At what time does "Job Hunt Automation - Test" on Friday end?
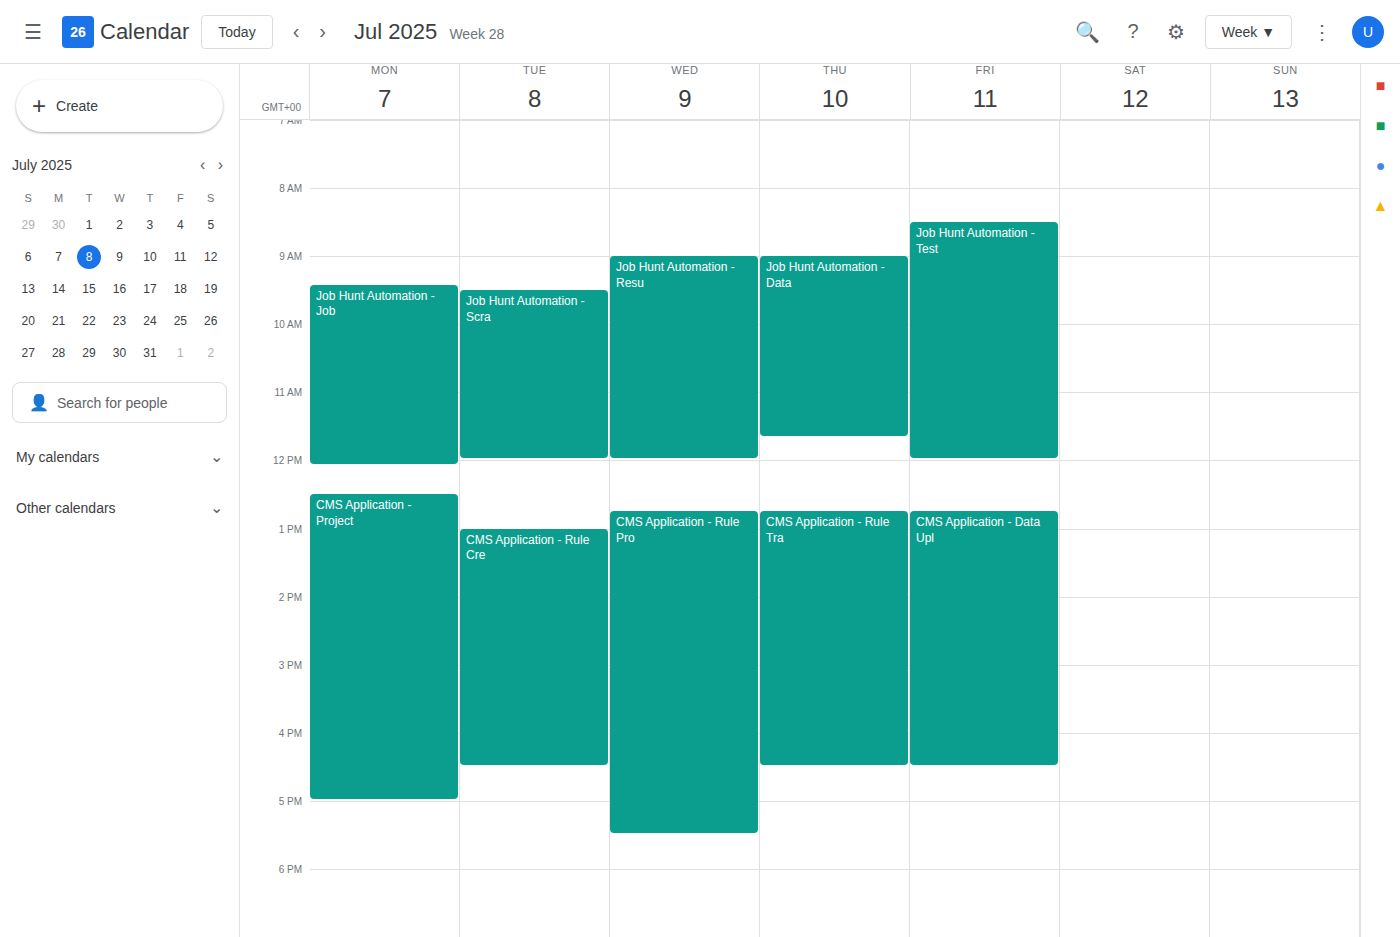
12:00 PM